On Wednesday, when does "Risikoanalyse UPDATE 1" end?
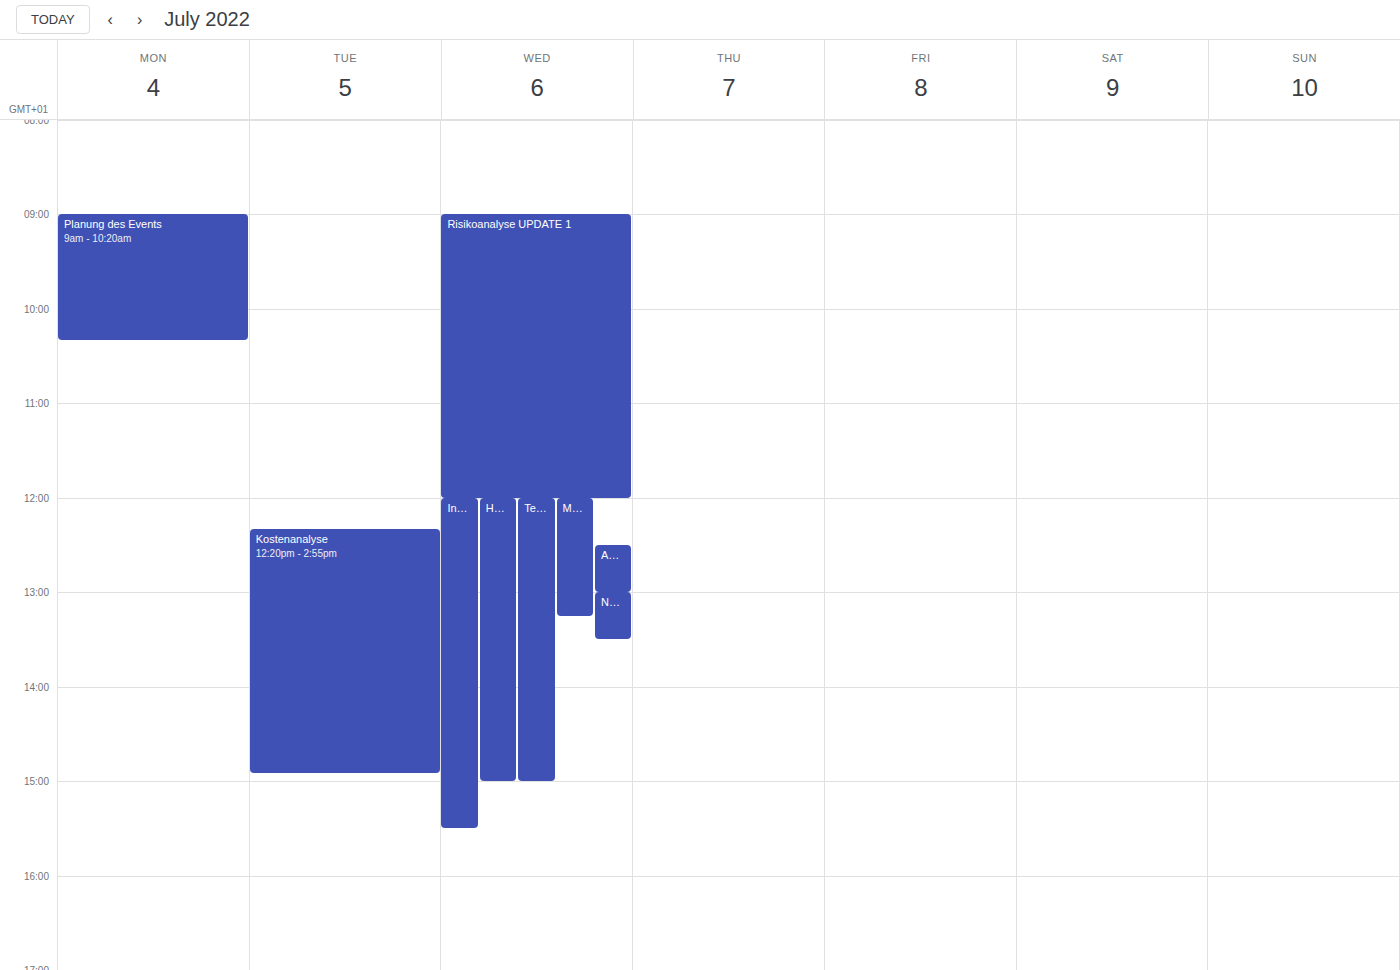
12:00 PM